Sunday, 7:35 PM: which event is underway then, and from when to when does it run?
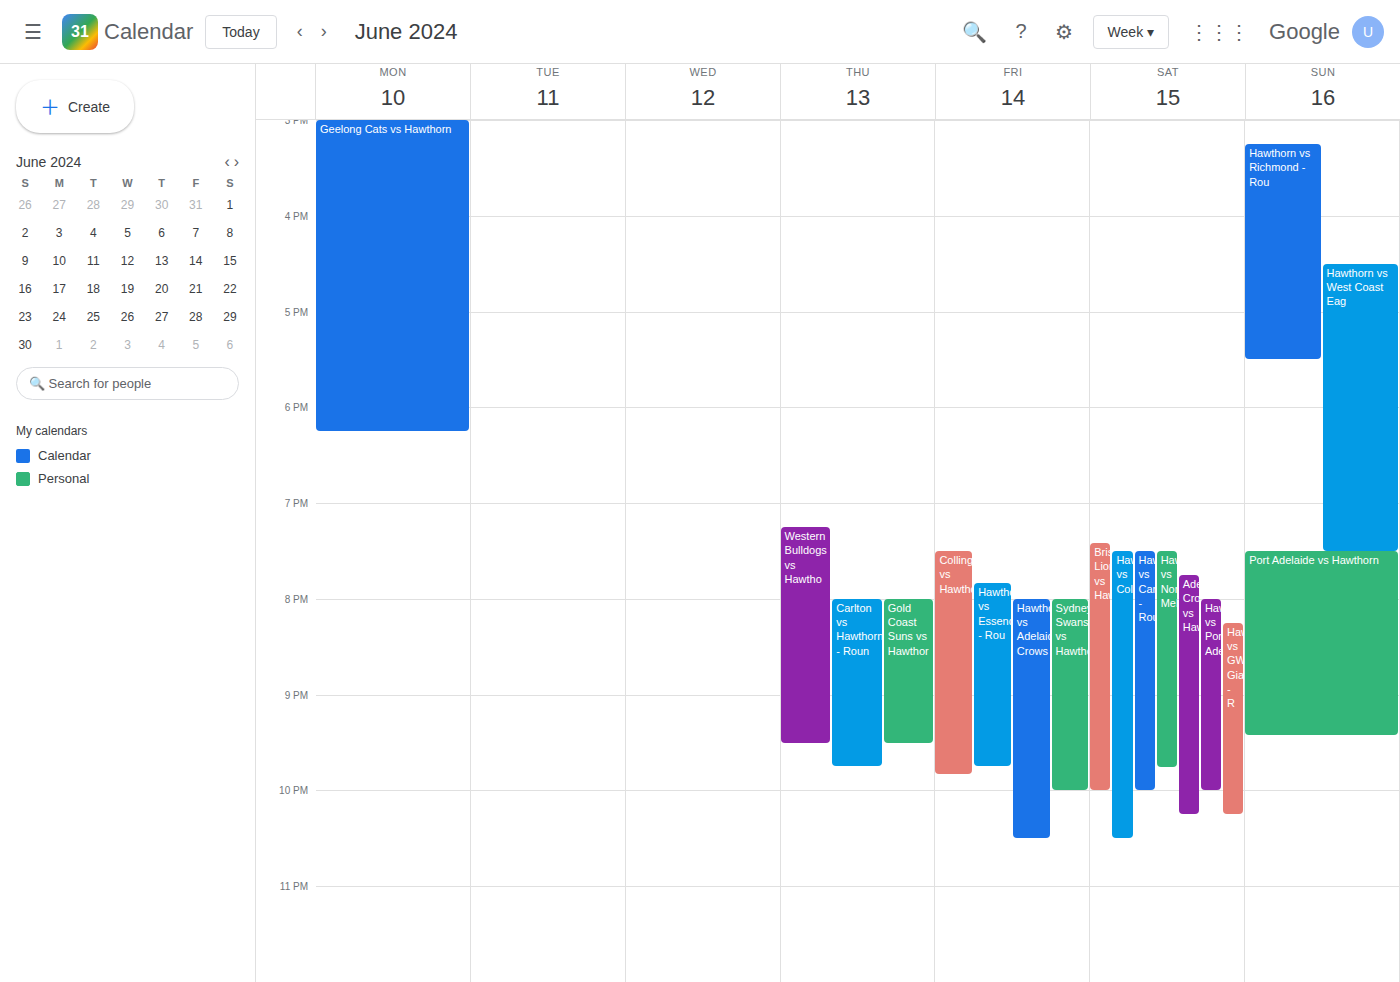
"Port Adelaide vs Hawthorn", 7:30 PM to 9:25 PM